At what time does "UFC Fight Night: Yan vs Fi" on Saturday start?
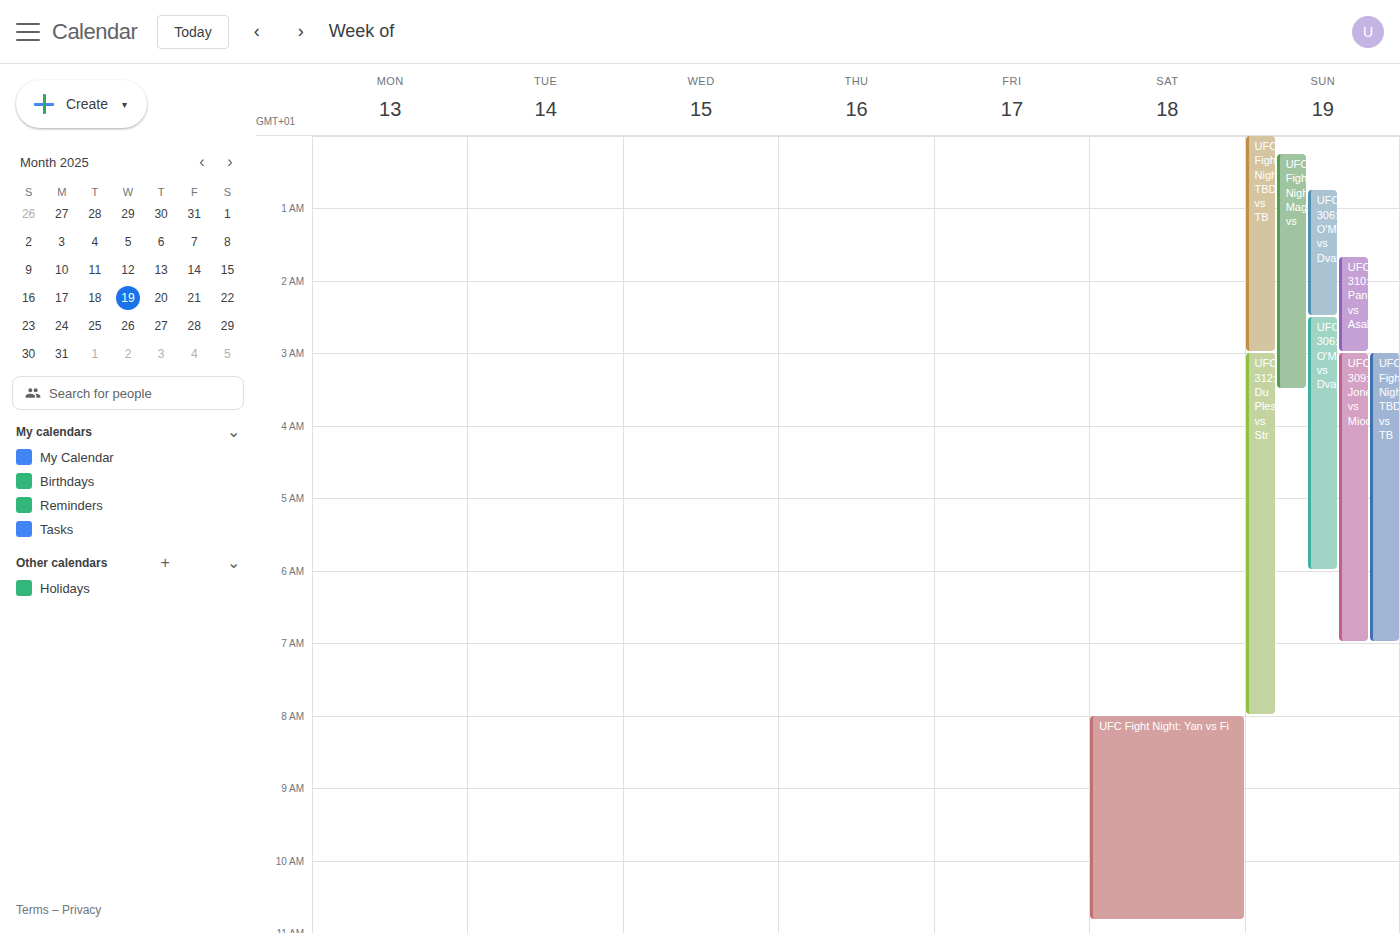
8:00 AM